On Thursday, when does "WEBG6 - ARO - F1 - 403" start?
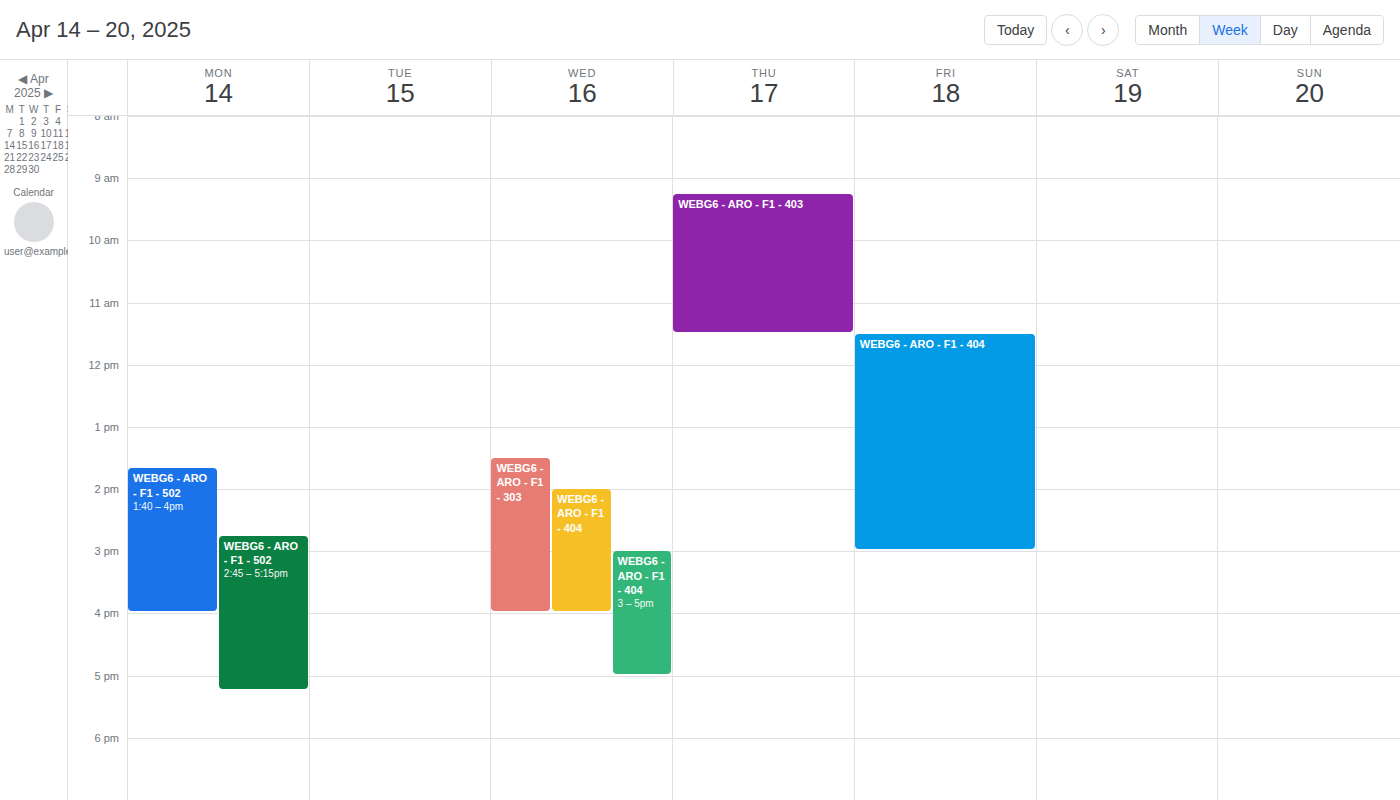
9:15 AM